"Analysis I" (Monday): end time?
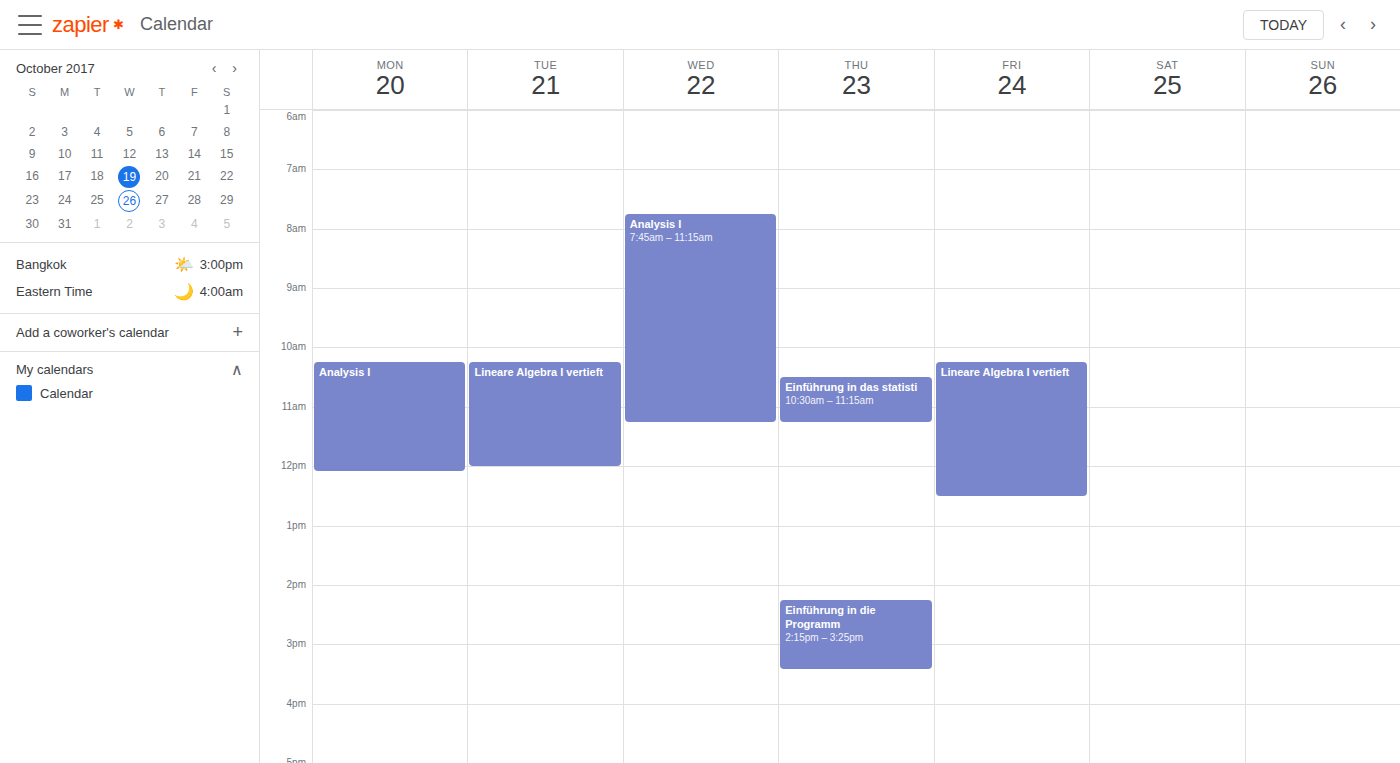
12:05 PM